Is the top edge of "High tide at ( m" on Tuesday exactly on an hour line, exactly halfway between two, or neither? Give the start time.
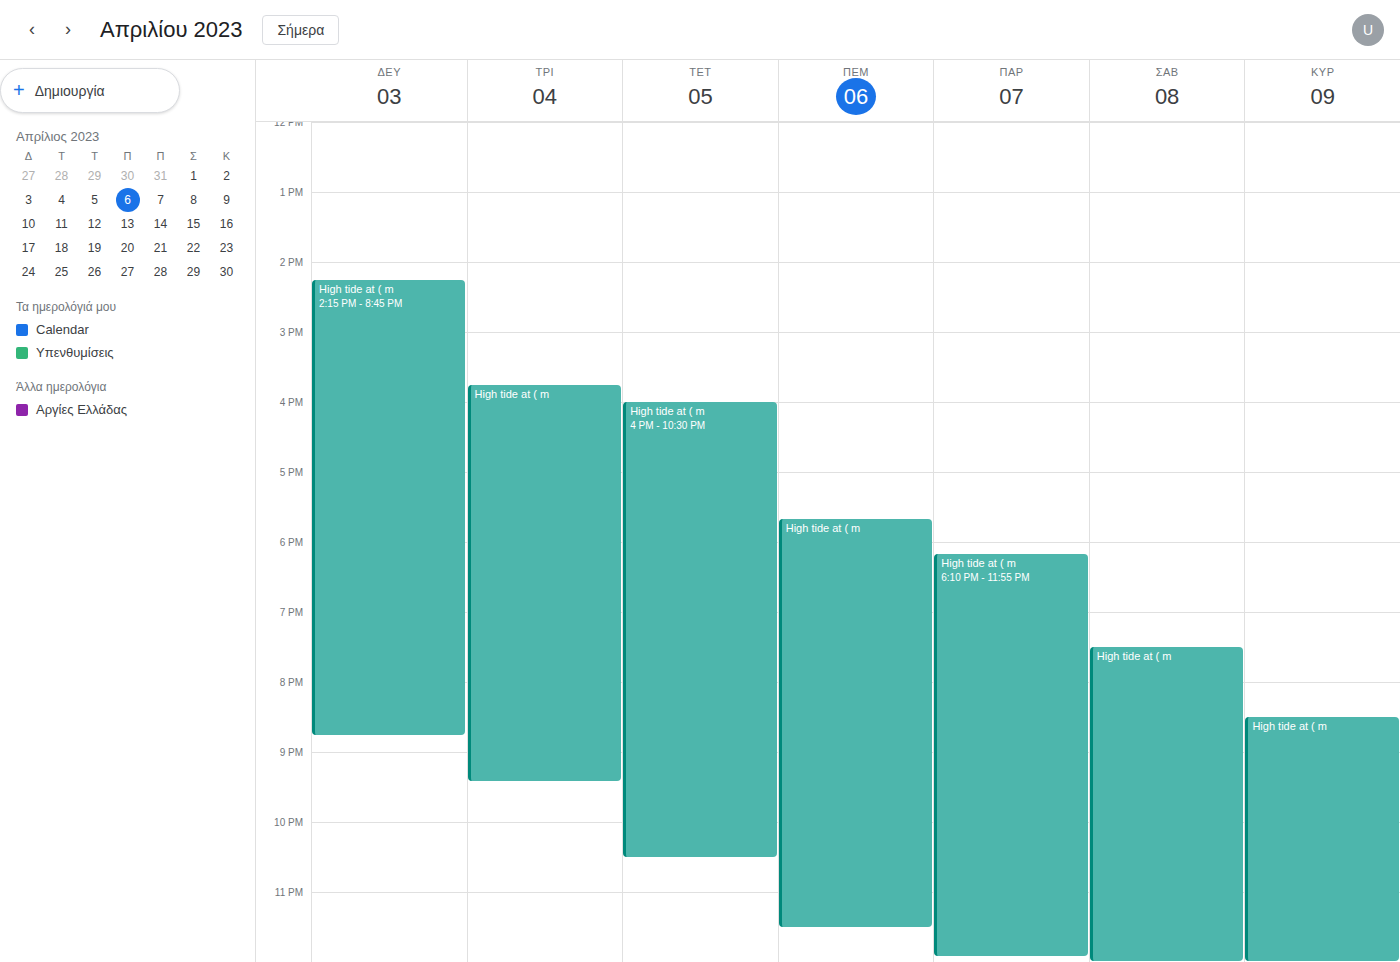
3:45 PM -- neither: three quarters of the way from the 3 PM line to the 4 PM line.